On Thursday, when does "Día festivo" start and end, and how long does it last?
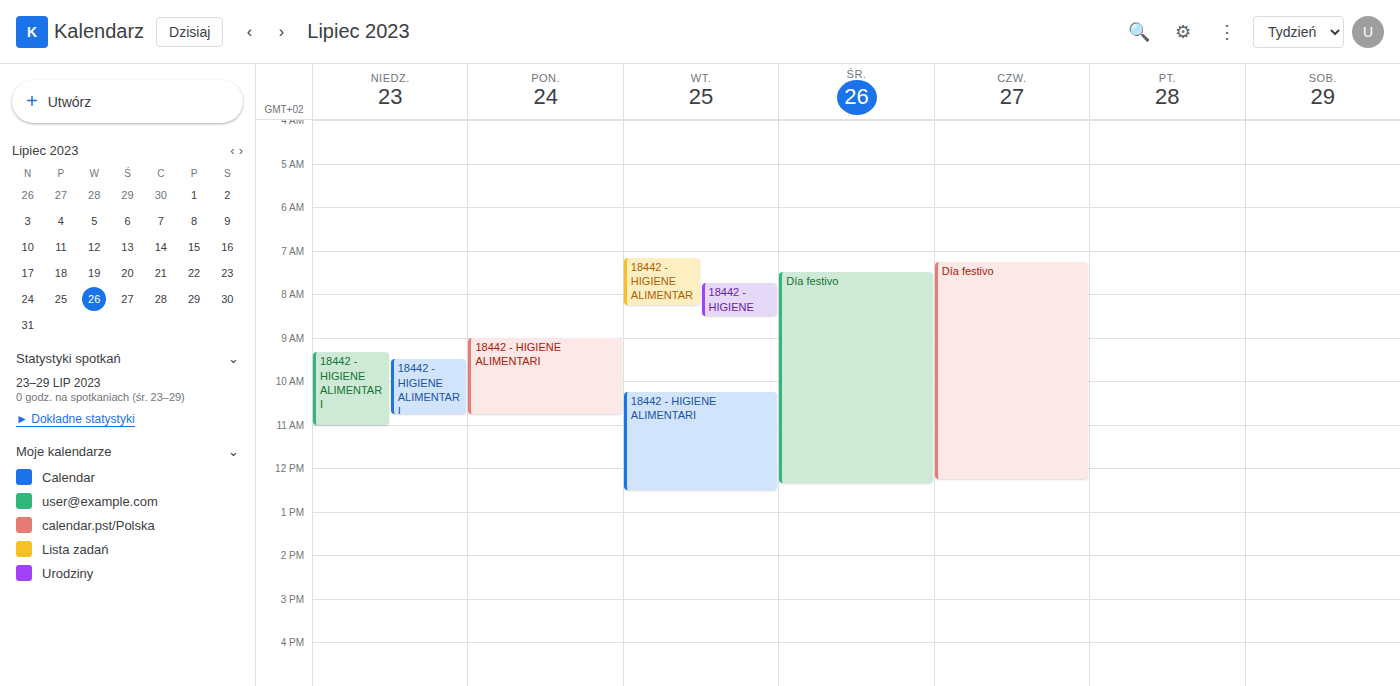
7:15 AM to 12:15 PM, 5 hours